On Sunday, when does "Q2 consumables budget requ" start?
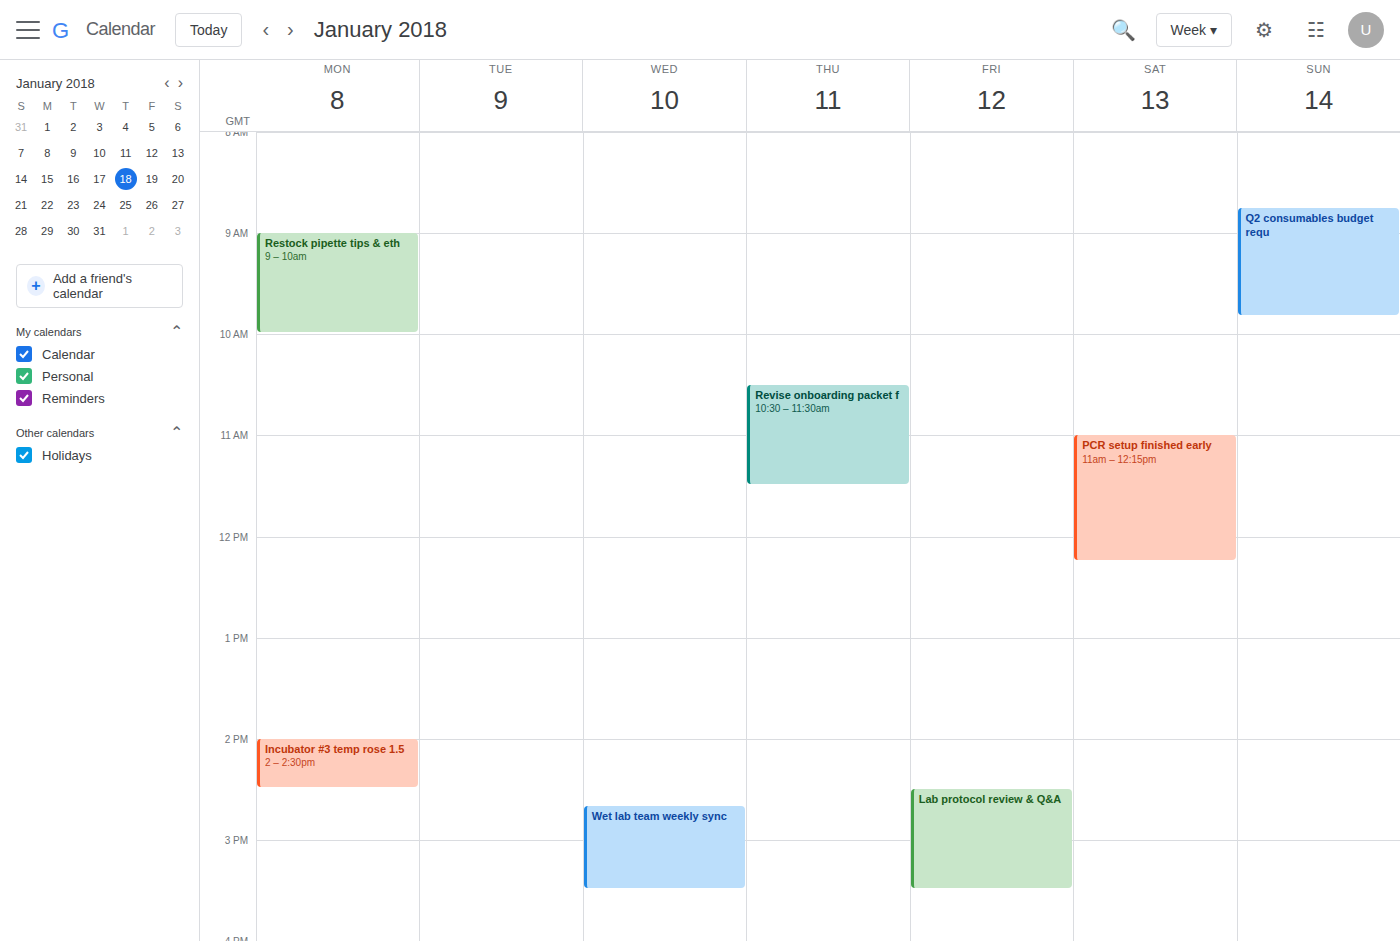
8:45 AM